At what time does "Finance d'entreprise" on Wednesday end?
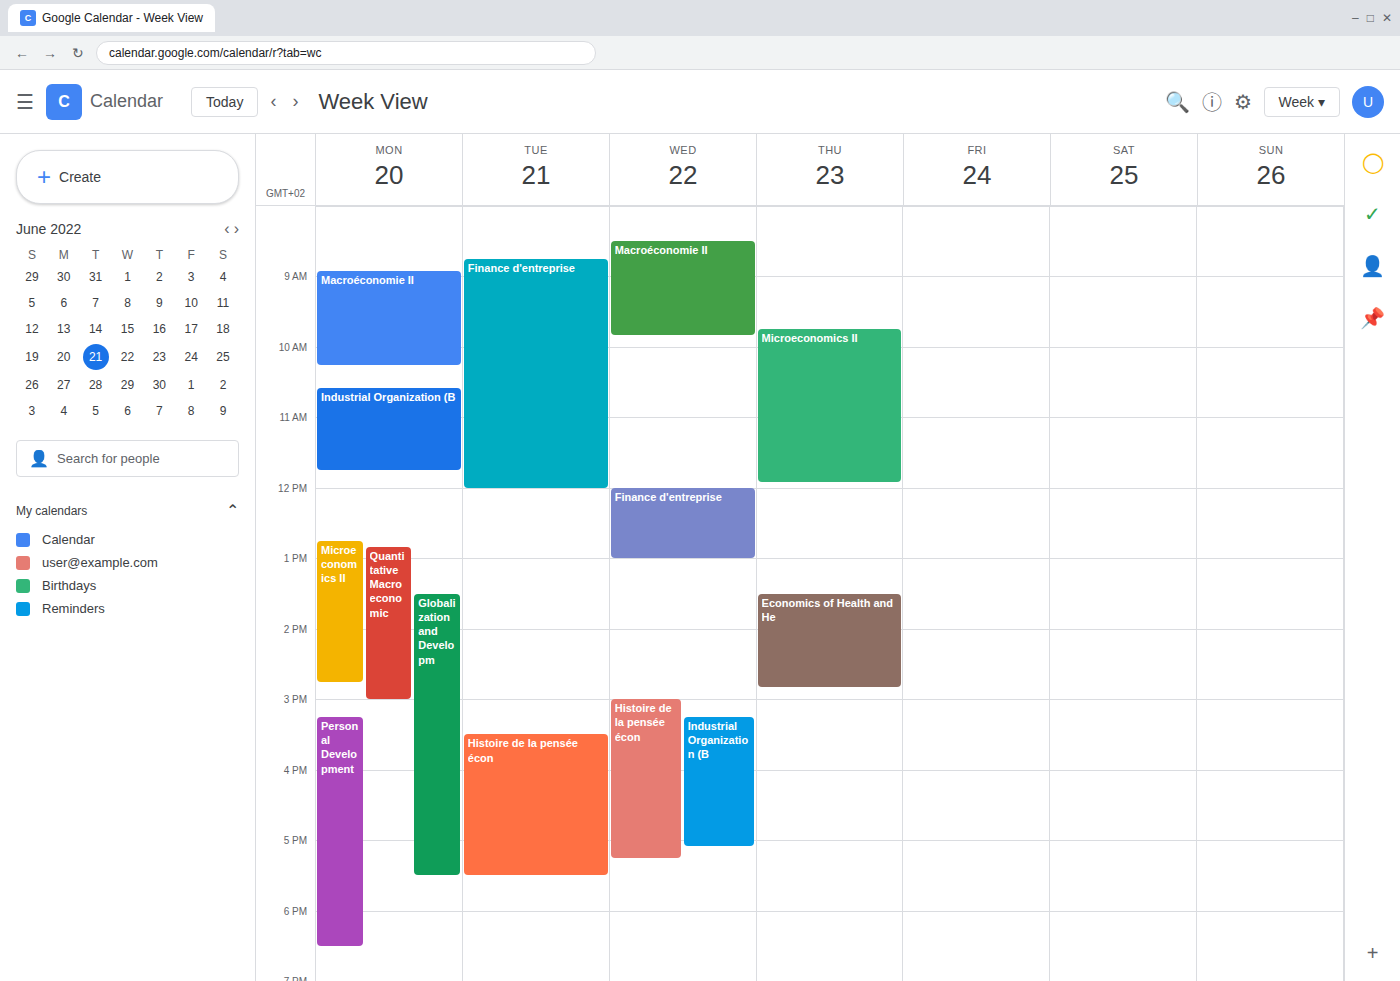
1:00 PM